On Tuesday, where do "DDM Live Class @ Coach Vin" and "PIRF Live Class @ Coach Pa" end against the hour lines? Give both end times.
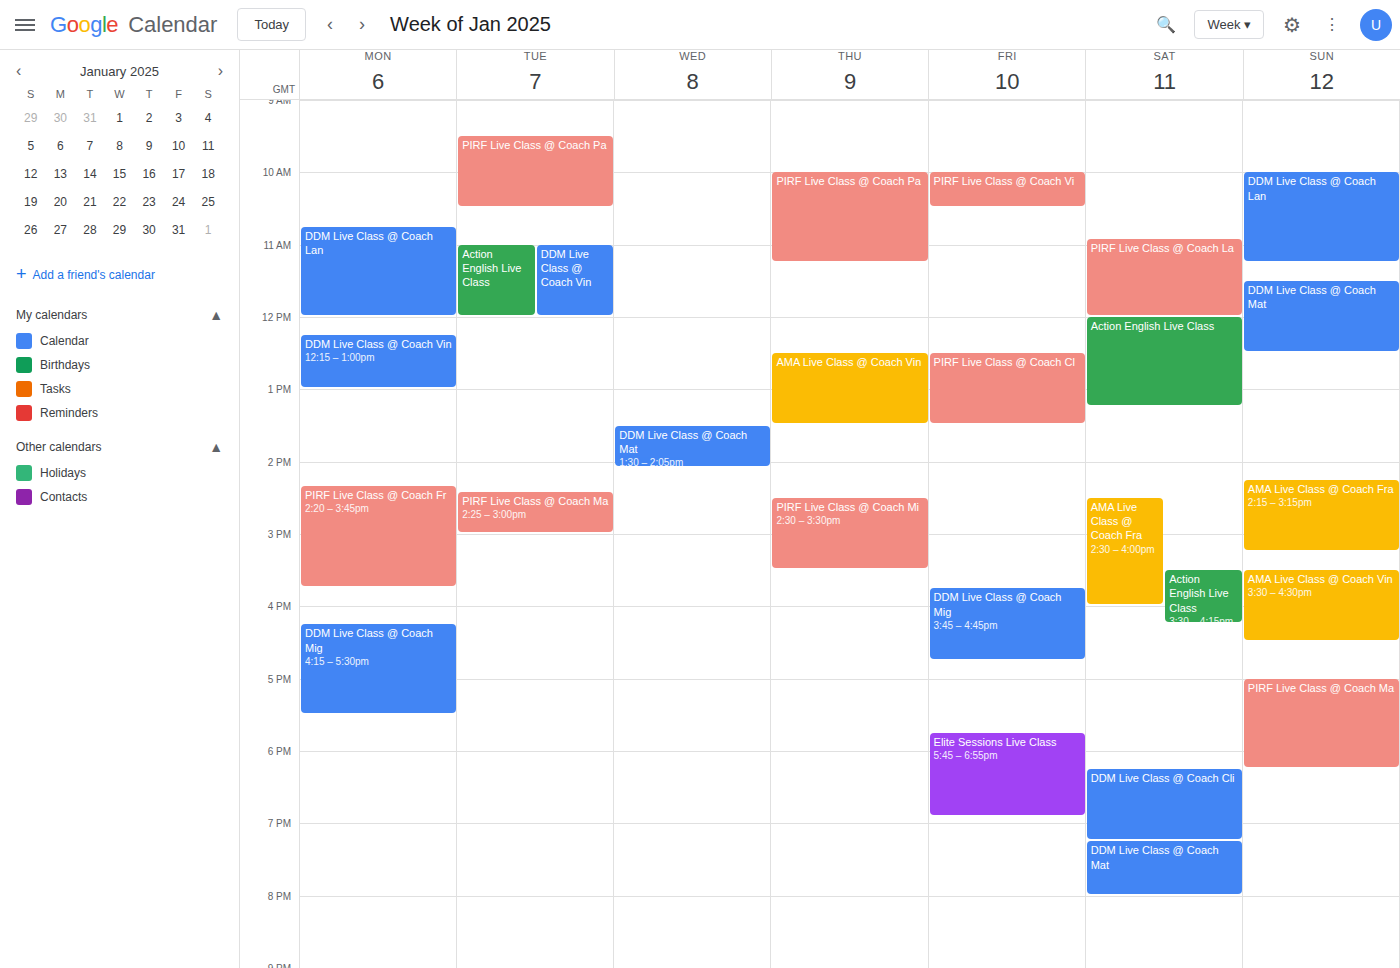
"DDM Live Class @ Coach Vin": 12:00, exactly on the 12:00 line. "PIRF Live Class @ Coach Pa": 10:30, halfway between the 10:00 and 11:00 lines.